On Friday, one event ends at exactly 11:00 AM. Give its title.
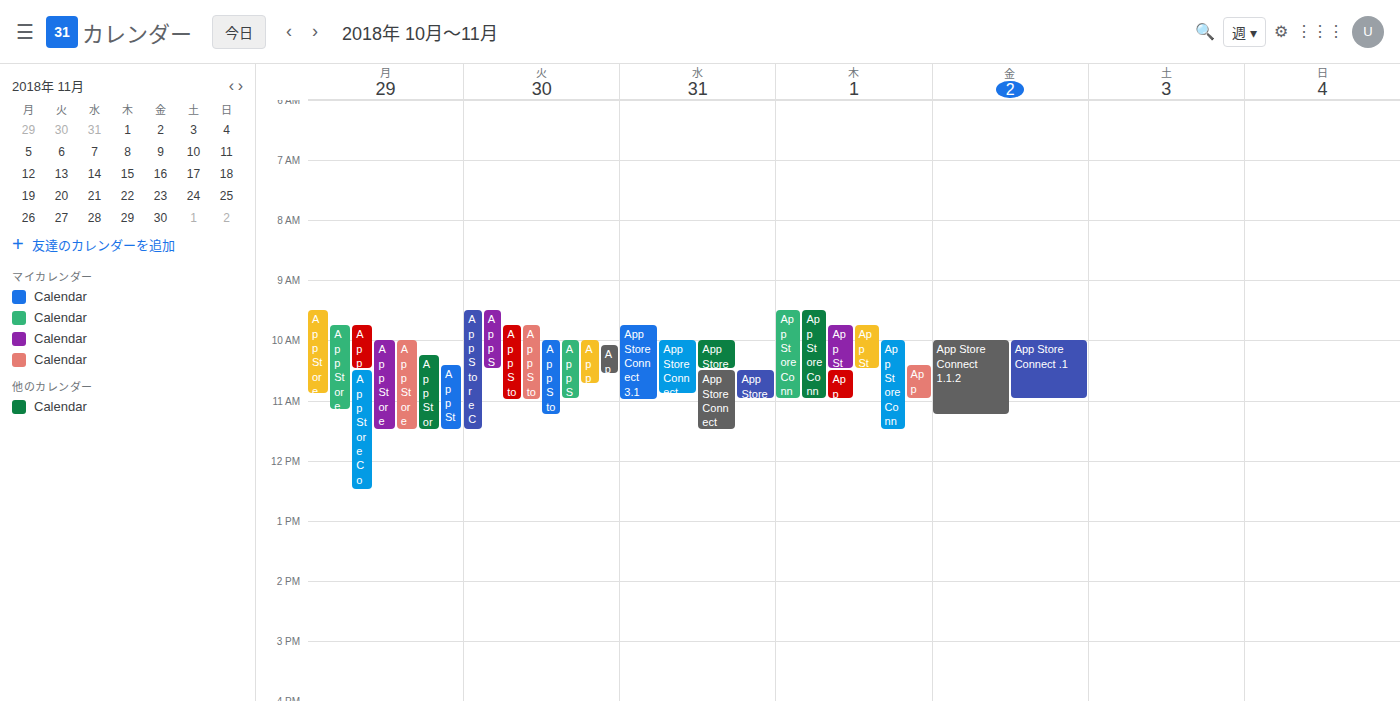
"App Store Connect .1"